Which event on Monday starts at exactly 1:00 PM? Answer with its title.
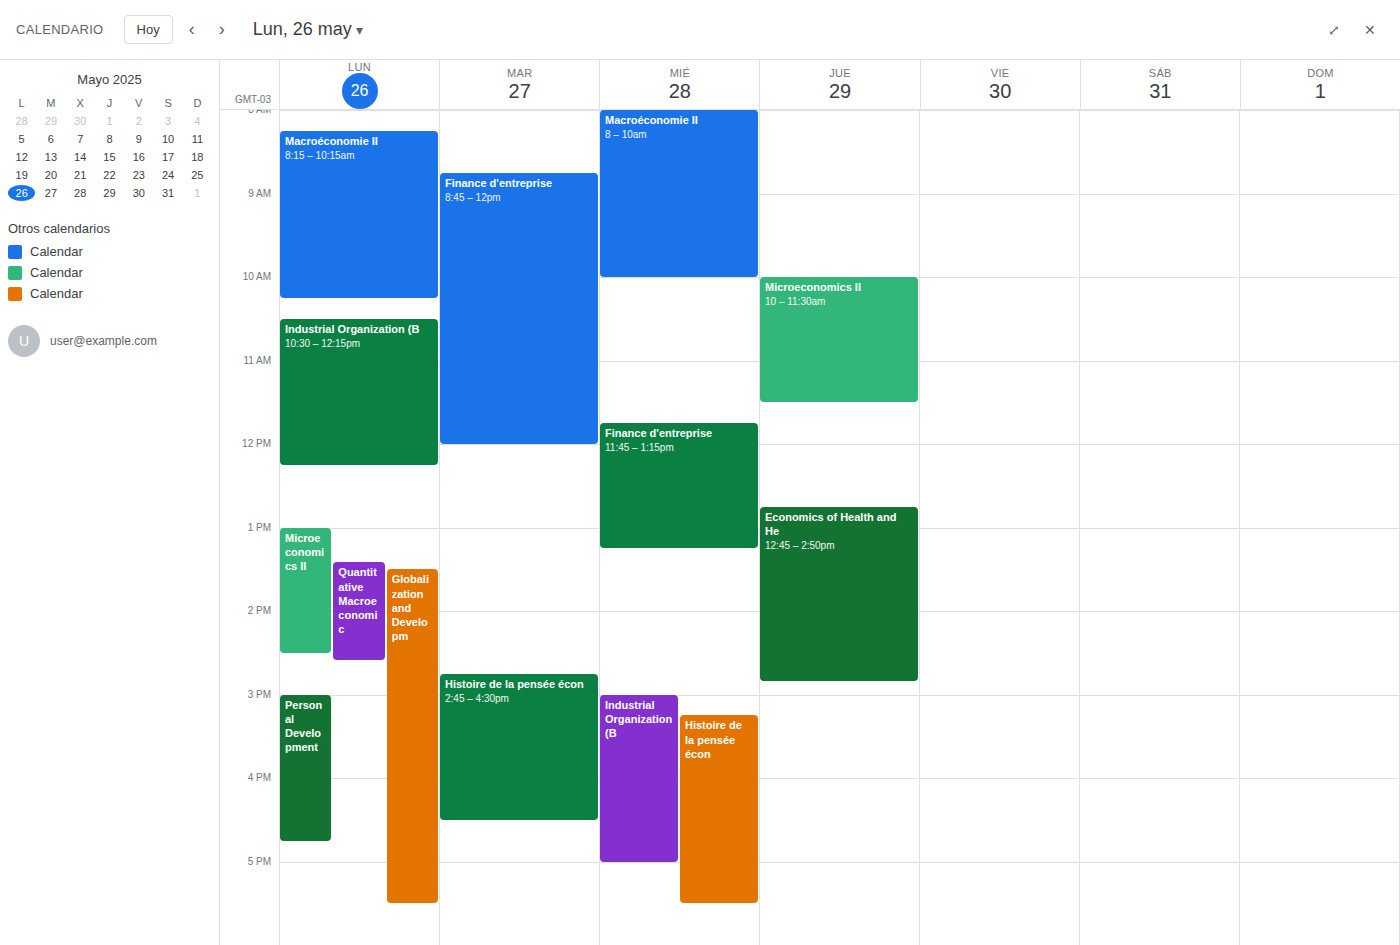
"Microeconomics II"